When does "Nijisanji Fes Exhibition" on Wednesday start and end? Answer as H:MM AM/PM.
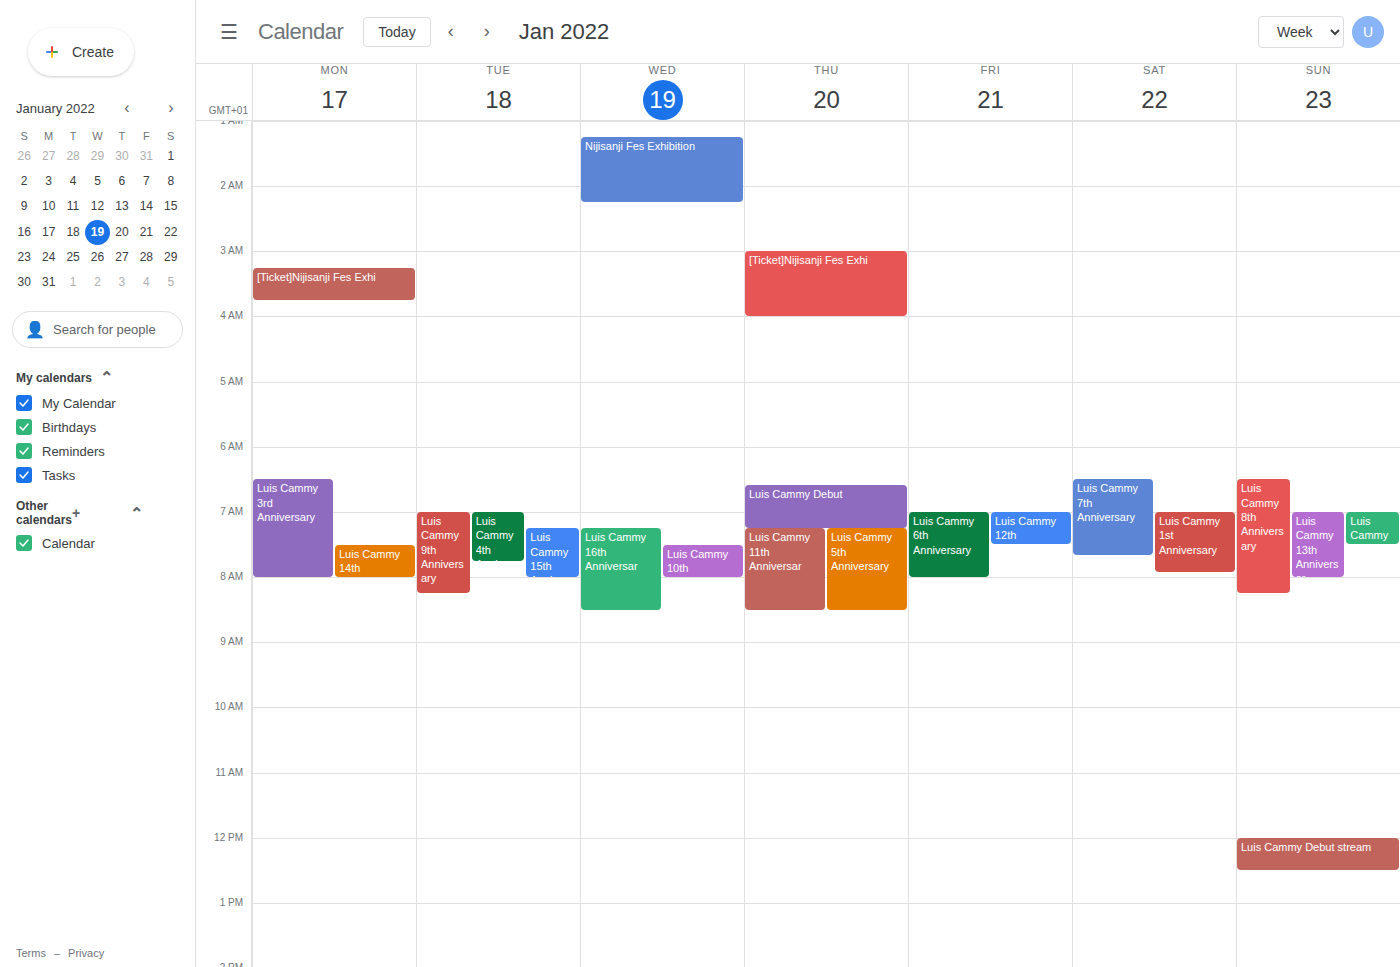
1:15 AM to 2:15 AM